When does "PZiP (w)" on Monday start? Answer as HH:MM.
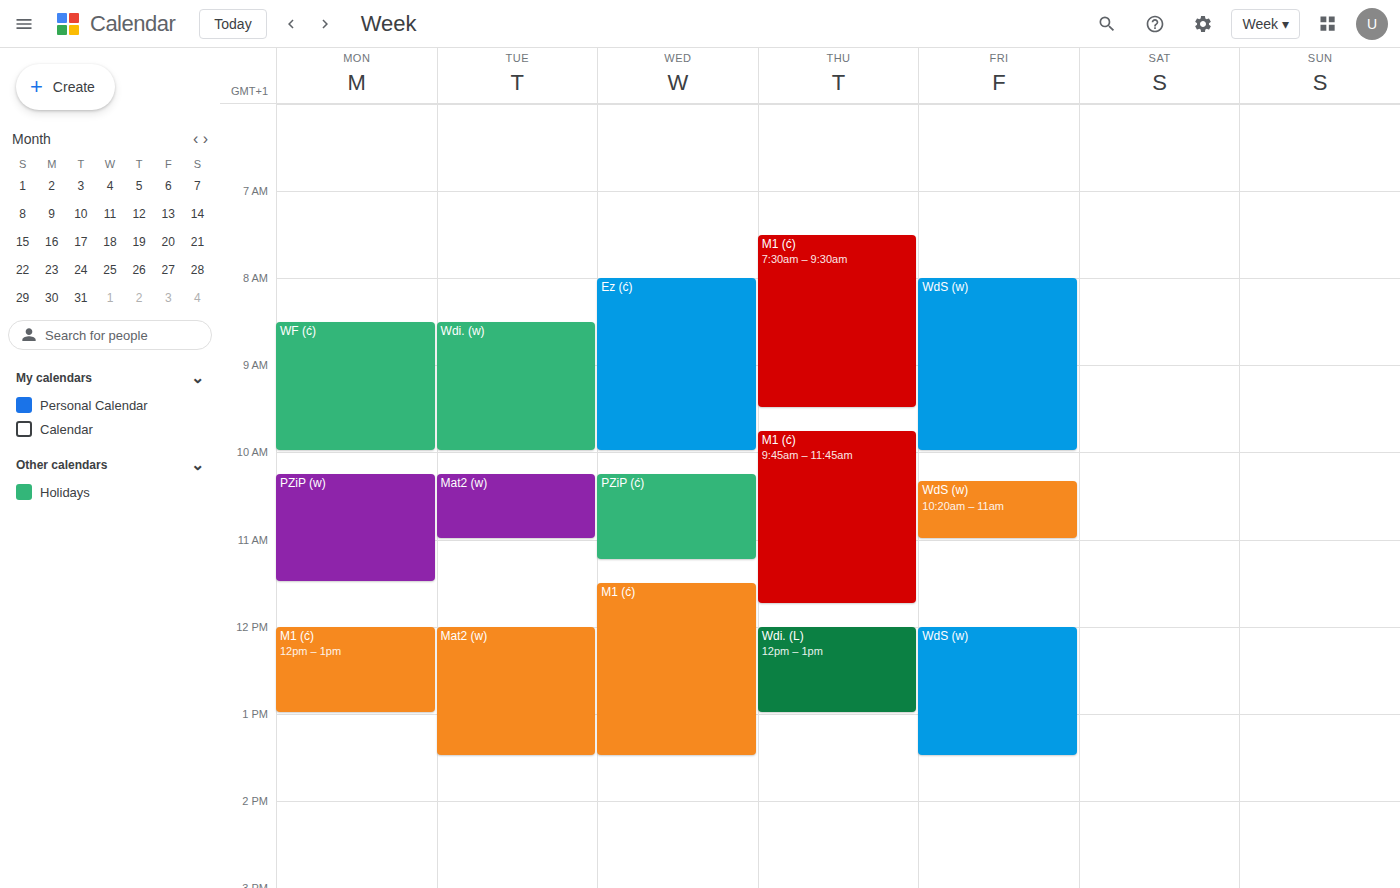
10:15